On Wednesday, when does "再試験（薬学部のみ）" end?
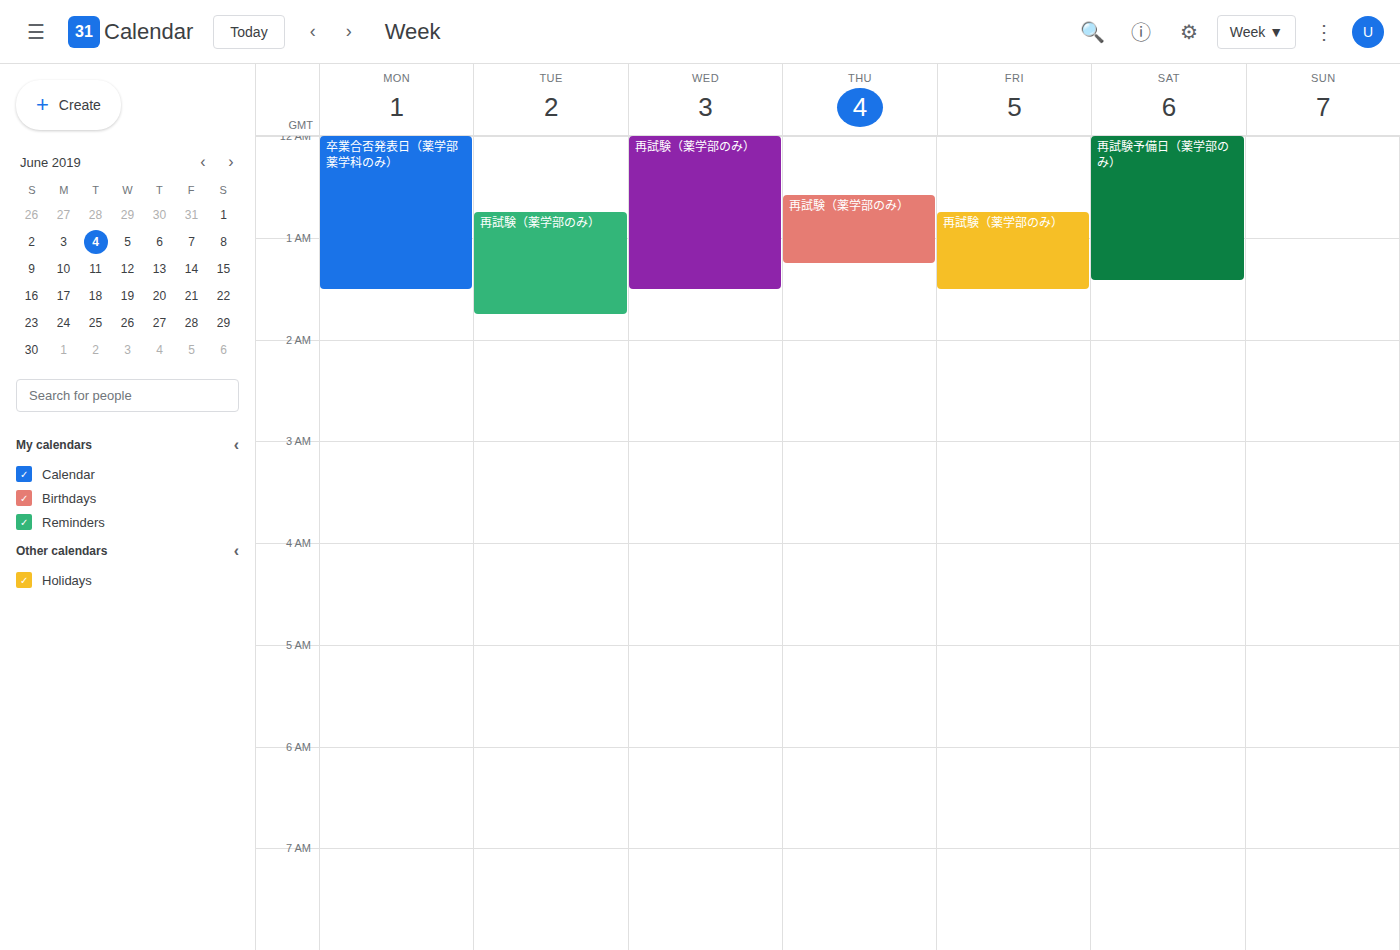
01:30